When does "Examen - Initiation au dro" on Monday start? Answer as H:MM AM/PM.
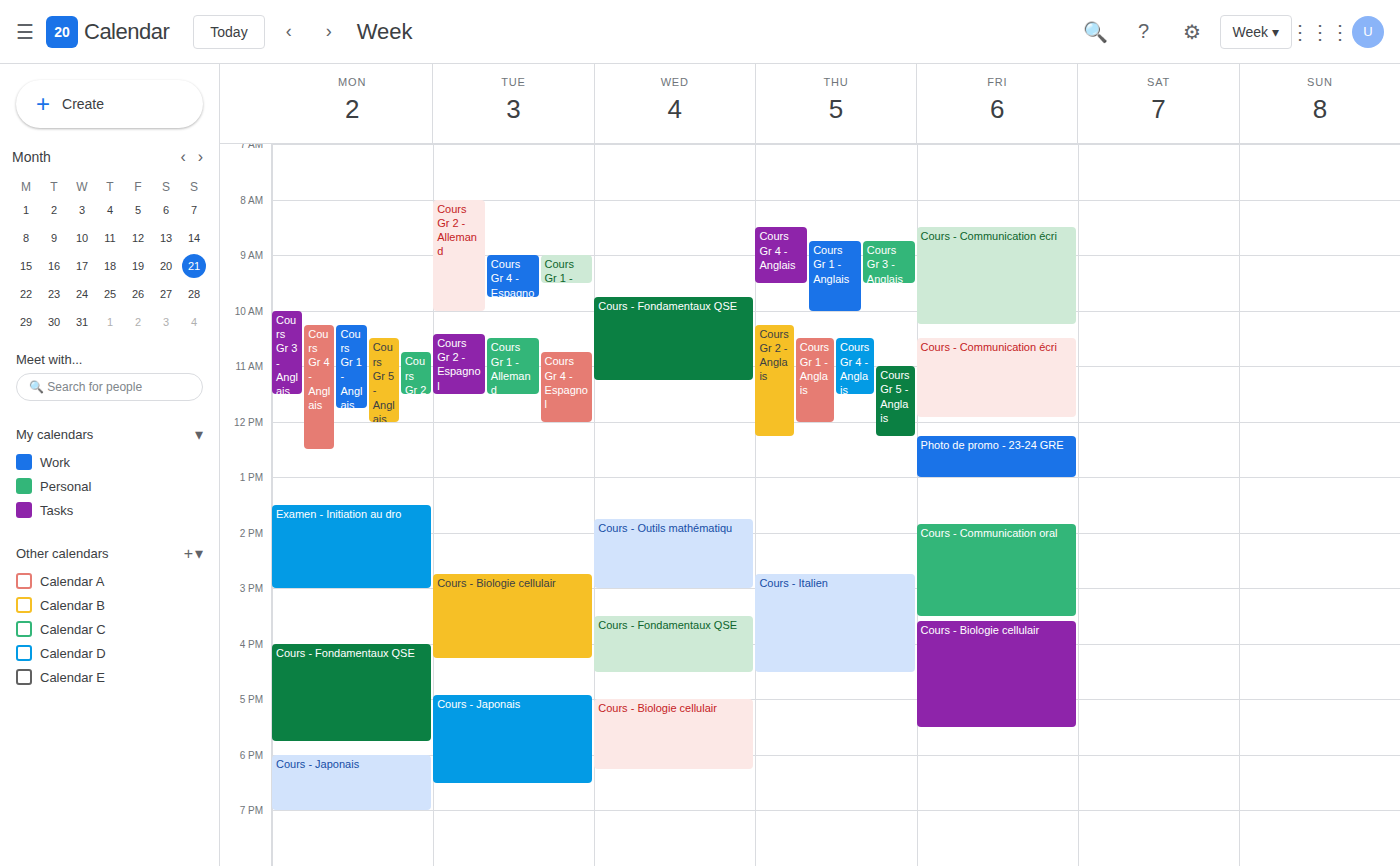
1:30 PM